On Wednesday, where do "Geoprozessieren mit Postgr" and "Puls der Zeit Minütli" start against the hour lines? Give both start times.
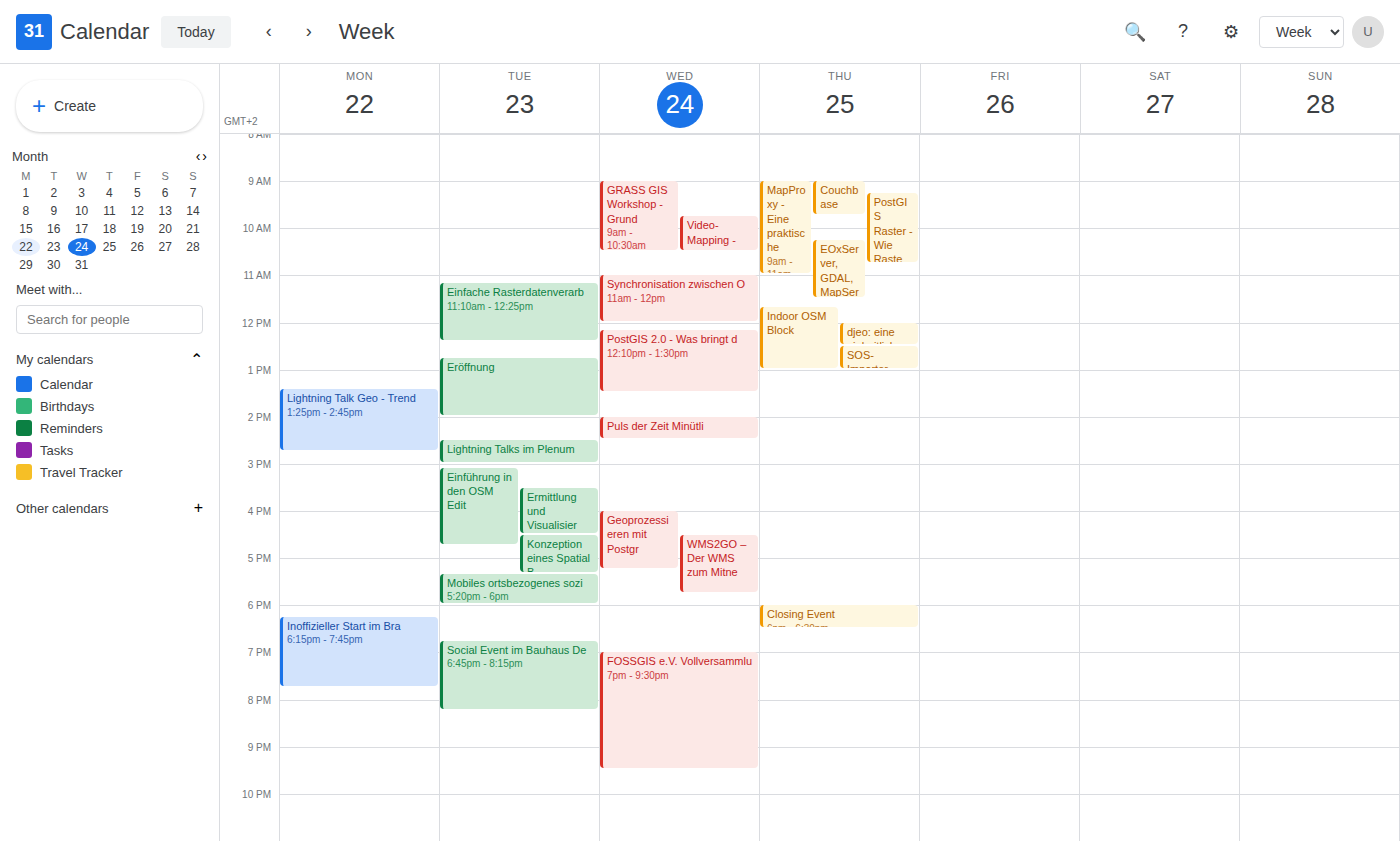
"Geoprozessieren mit Postgr": 4:00 PM, exactly on the 4 PM line. "Puls der Zeit Minütli": 2:00 PM, exactly on the 2 PM line.